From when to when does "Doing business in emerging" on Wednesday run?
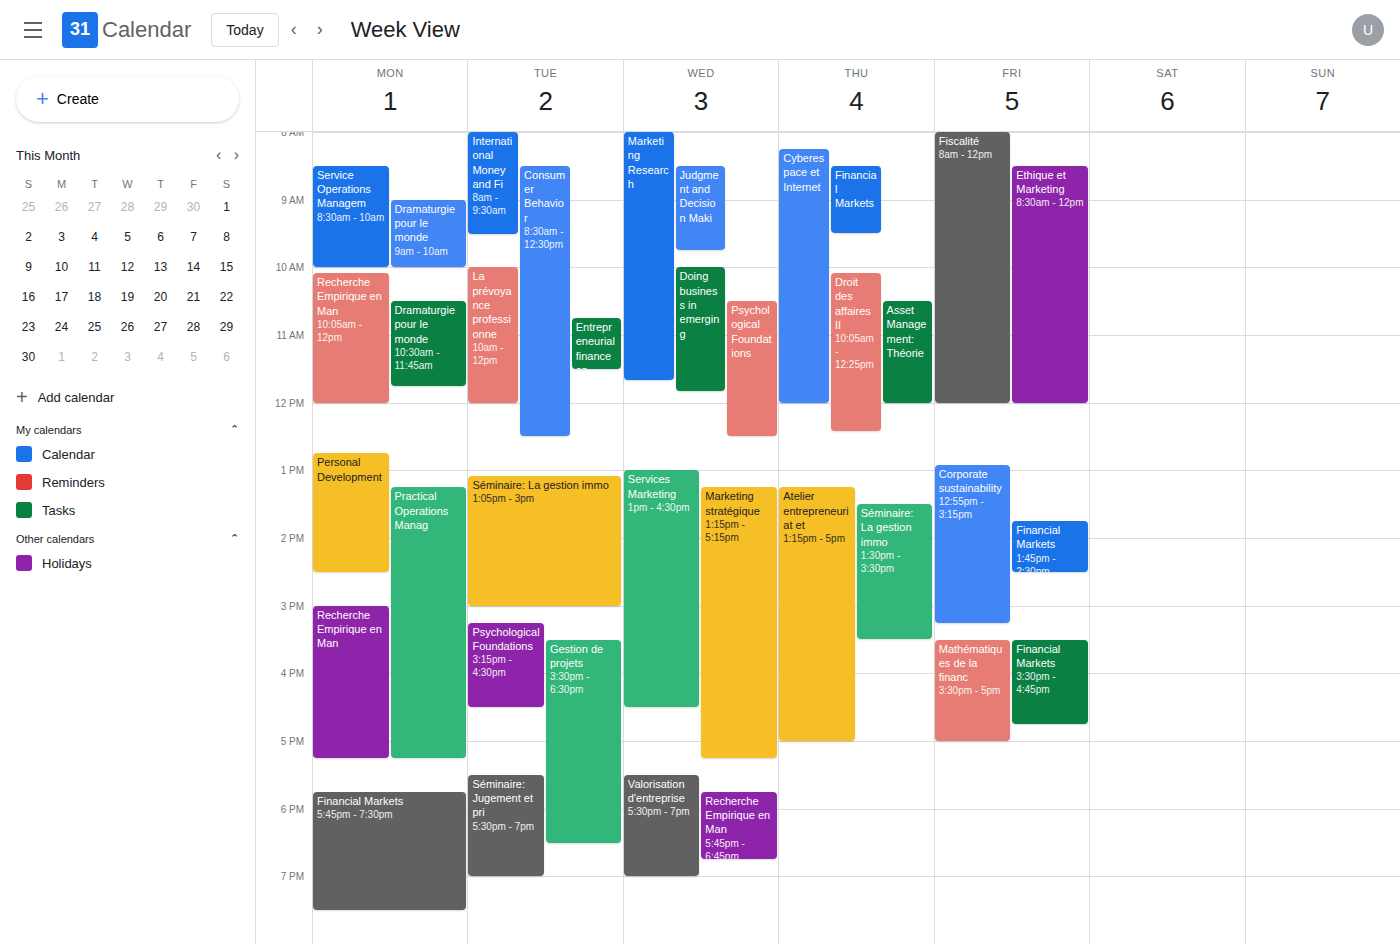
10:00 AM to 11:50 AM